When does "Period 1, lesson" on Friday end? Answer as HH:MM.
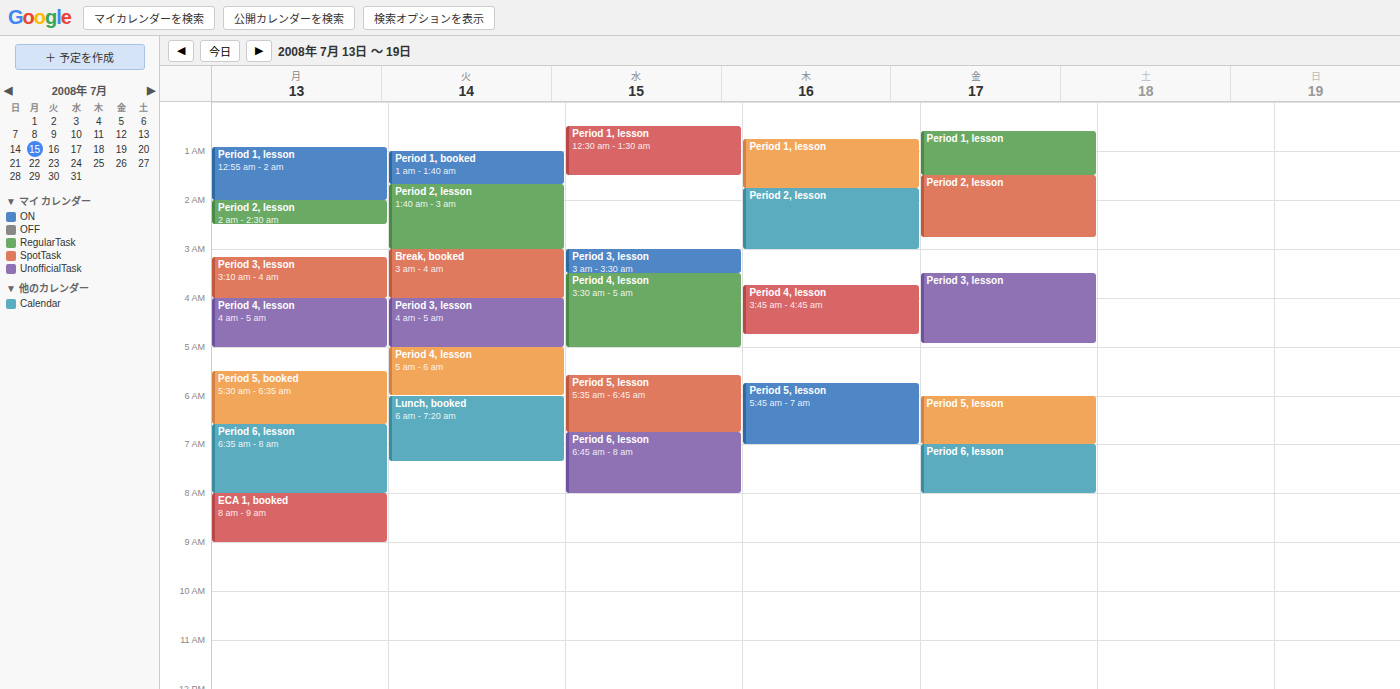
01:30